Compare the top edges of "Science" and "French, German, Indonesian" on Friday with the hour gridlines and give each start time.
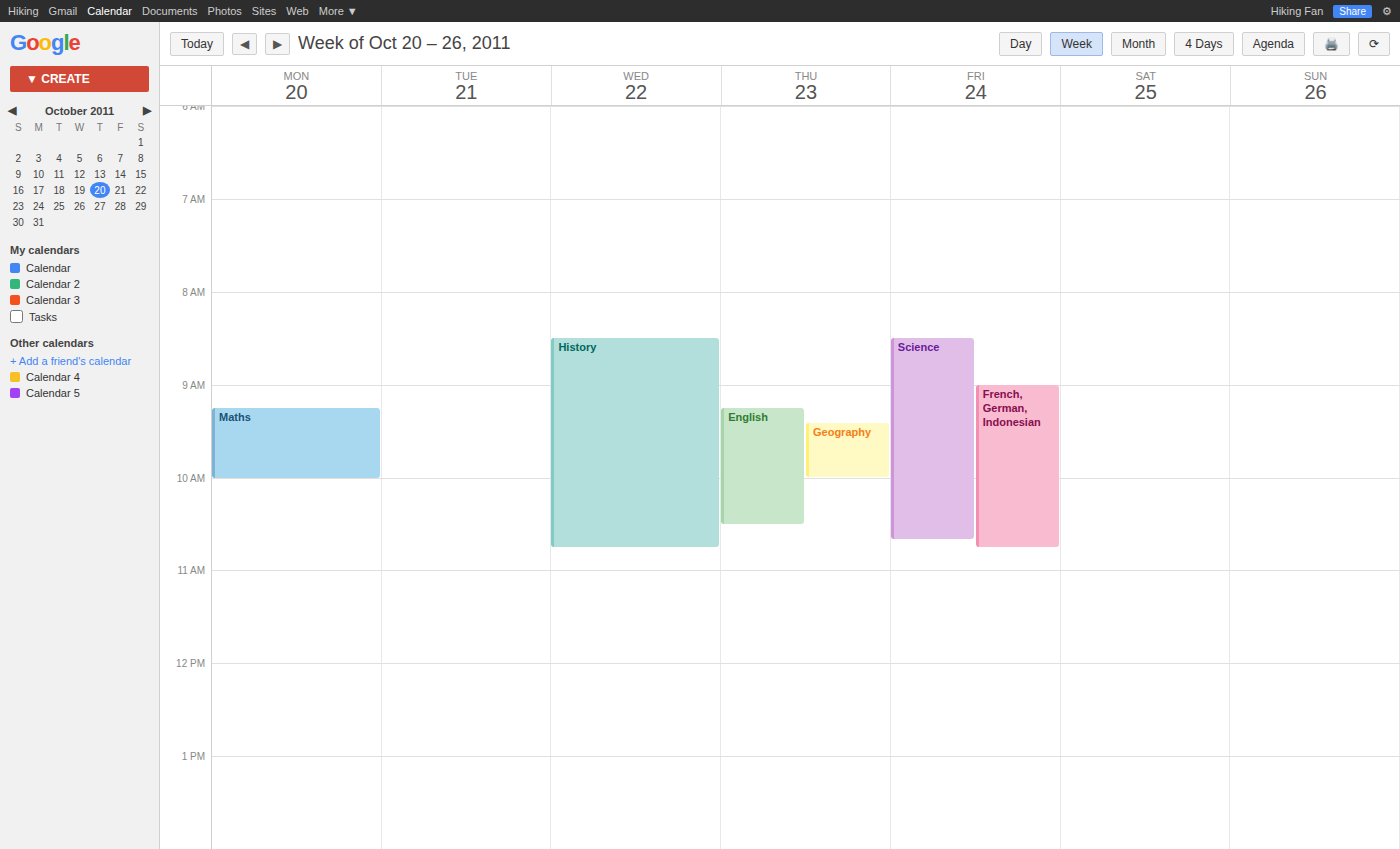
"Science": 08:30, halfway between the 08:00 and 09:00 lines. "French, German, Indonesian": 09:00, exactly on the 09:00 line.